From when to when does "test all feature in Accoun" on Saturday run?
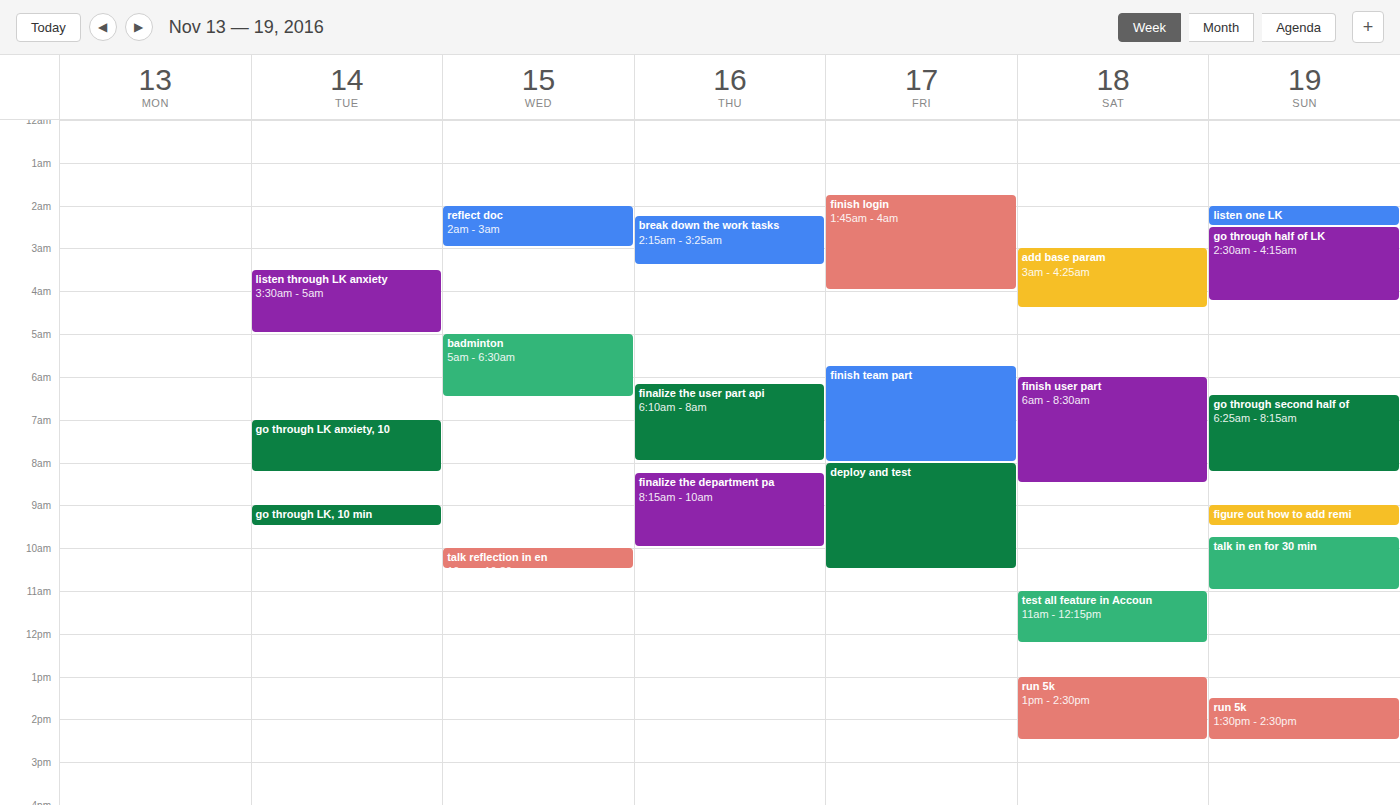
11:00 AM to 12:15 PM